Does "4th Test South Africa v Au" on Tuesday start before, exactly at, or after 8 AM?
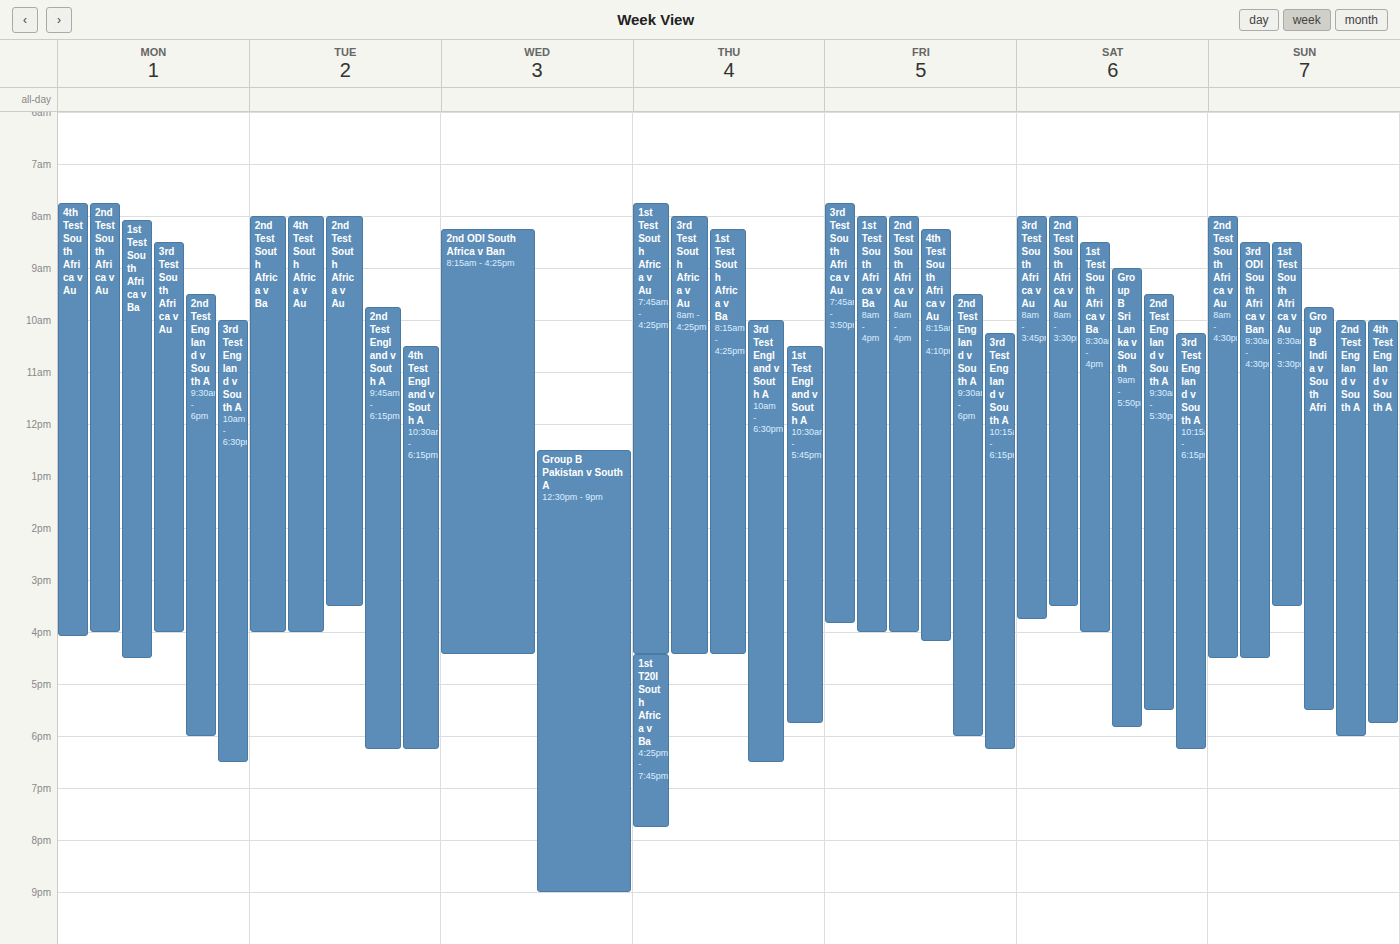
8:00 AM -- exactly at 8 AM, on the 8 AM line.